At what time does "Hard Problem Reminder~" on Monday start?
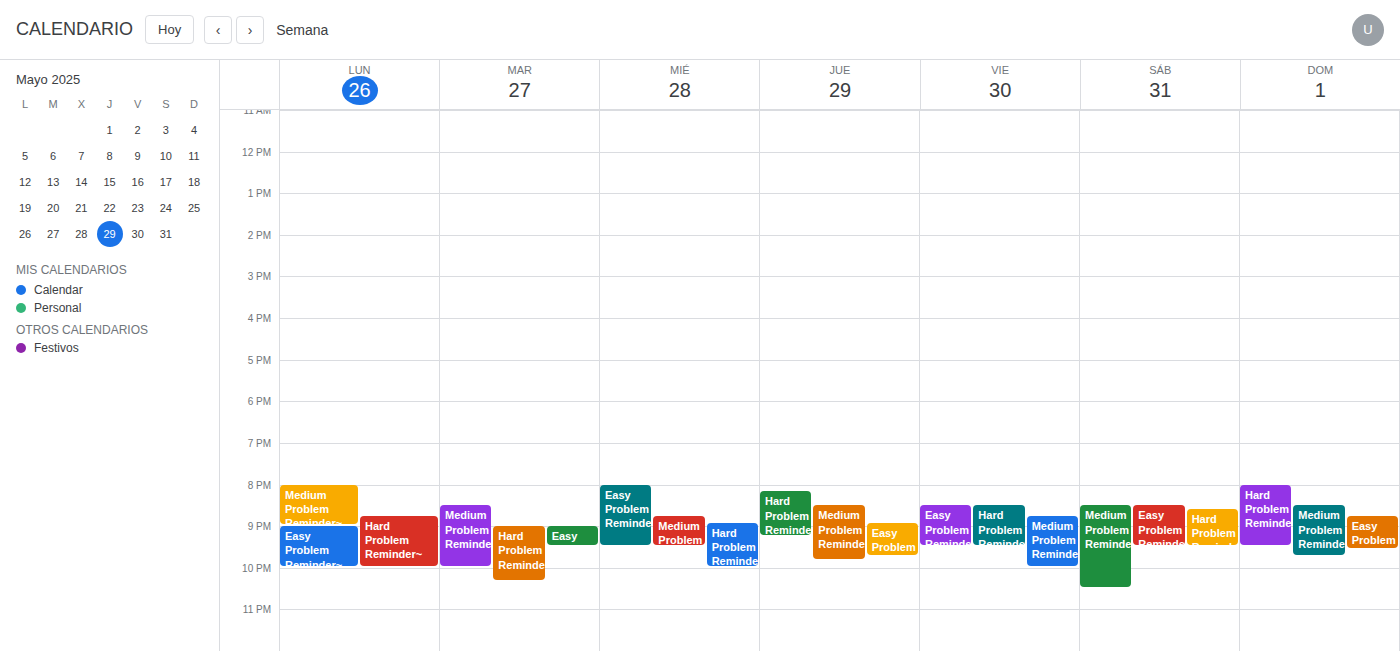
8:45 PM